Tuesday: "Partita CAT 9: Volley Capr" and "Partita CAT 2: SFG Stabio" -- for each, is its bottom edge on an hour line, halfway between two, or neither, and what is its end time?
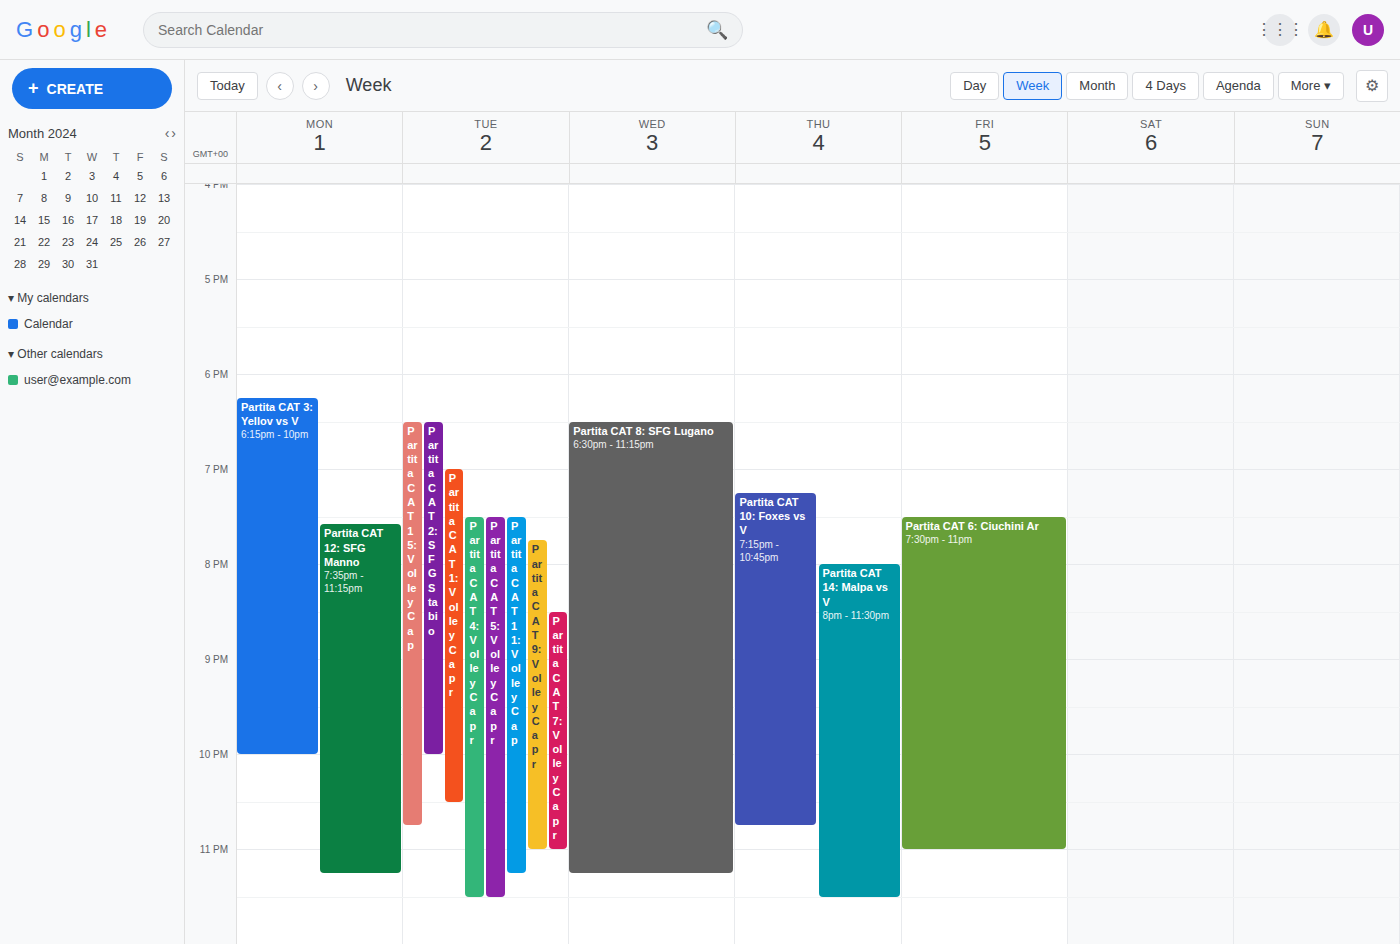
"Partita CAT 9: Volley Capr": 23:00, exactly on the 23:00 line. "Partita CAT 2: SFG Stabio": 22:00, exactly on the 22:00 line.